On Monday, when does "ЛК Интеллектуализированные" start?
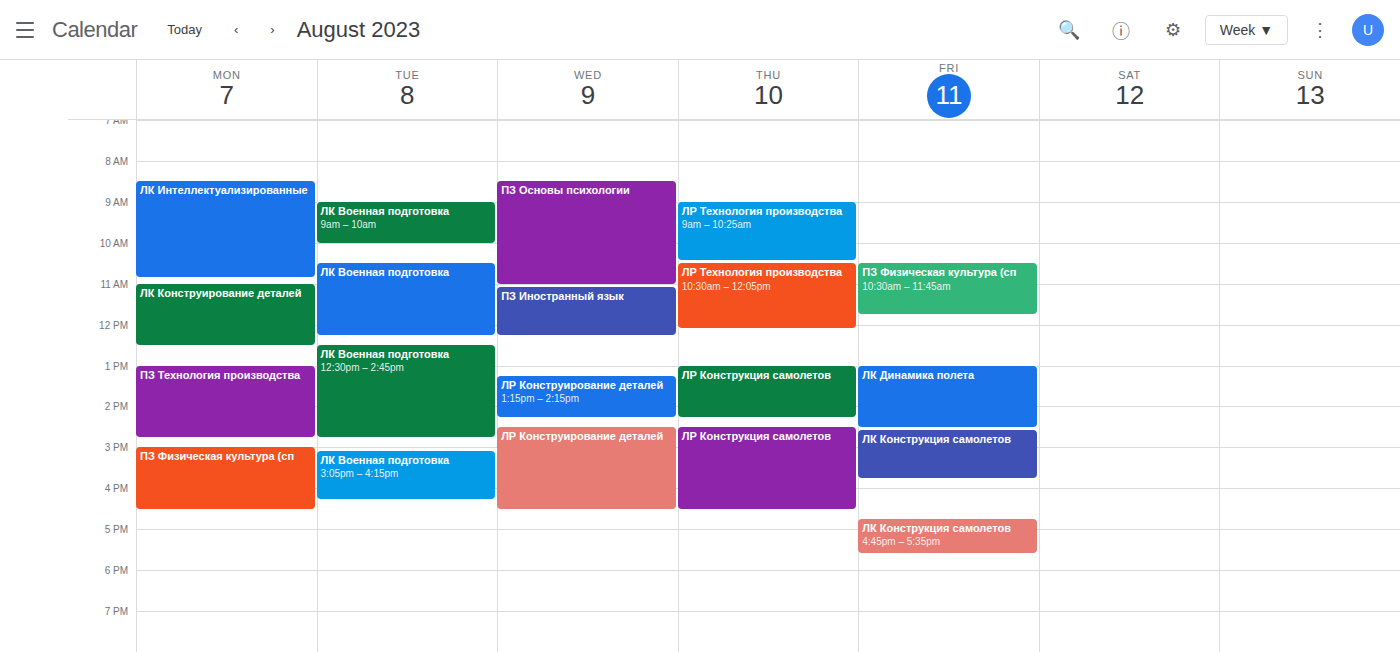
8:30 AM